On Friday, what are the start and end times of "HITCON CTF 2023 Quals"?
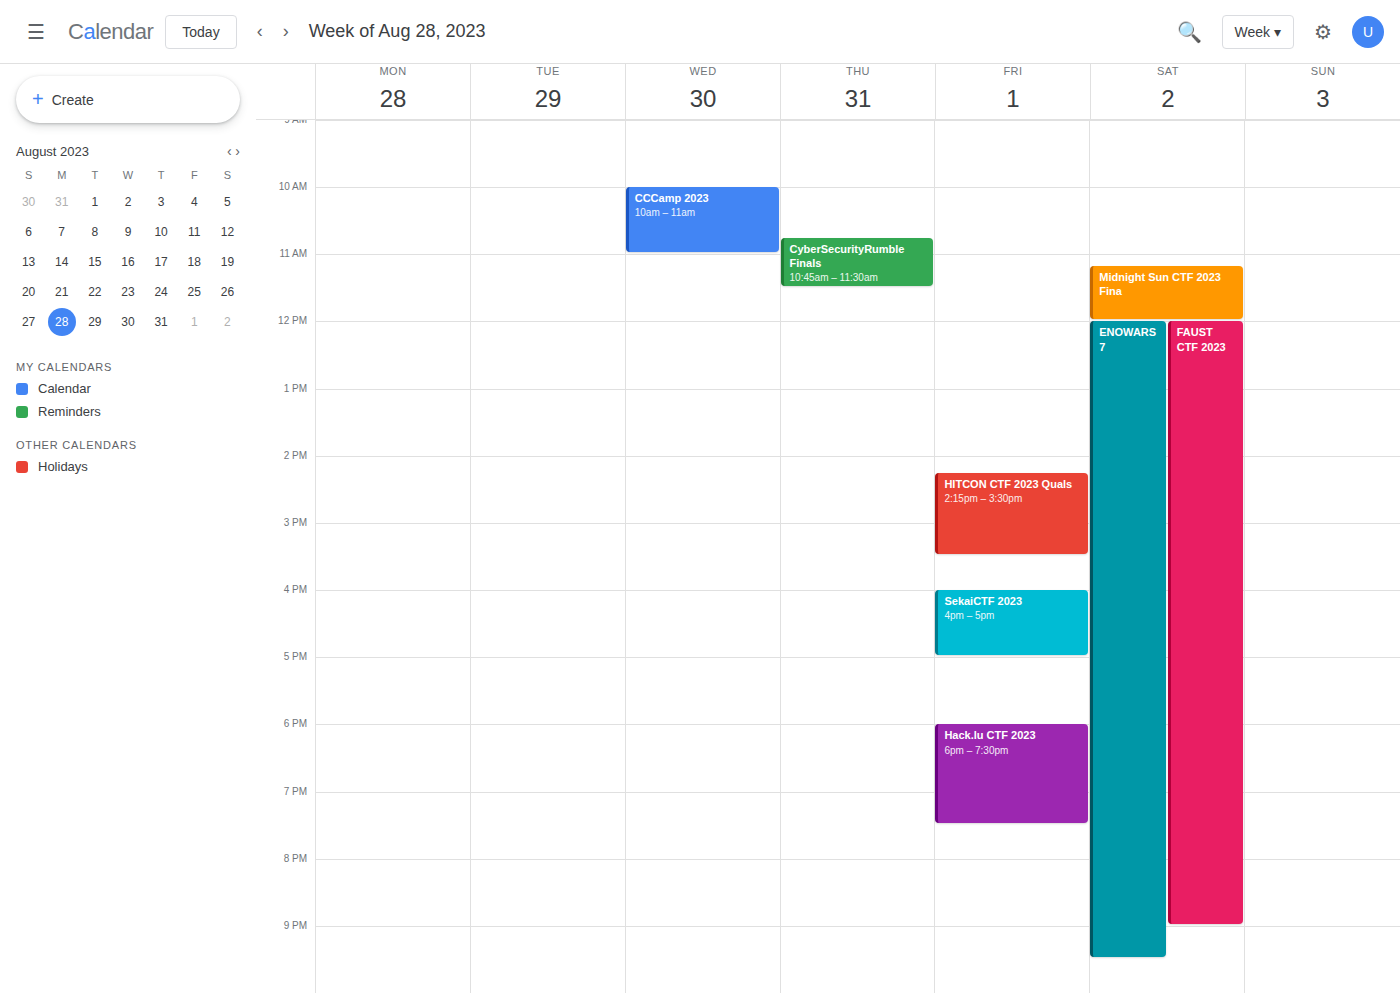
2:15 PM to 3:30 PM